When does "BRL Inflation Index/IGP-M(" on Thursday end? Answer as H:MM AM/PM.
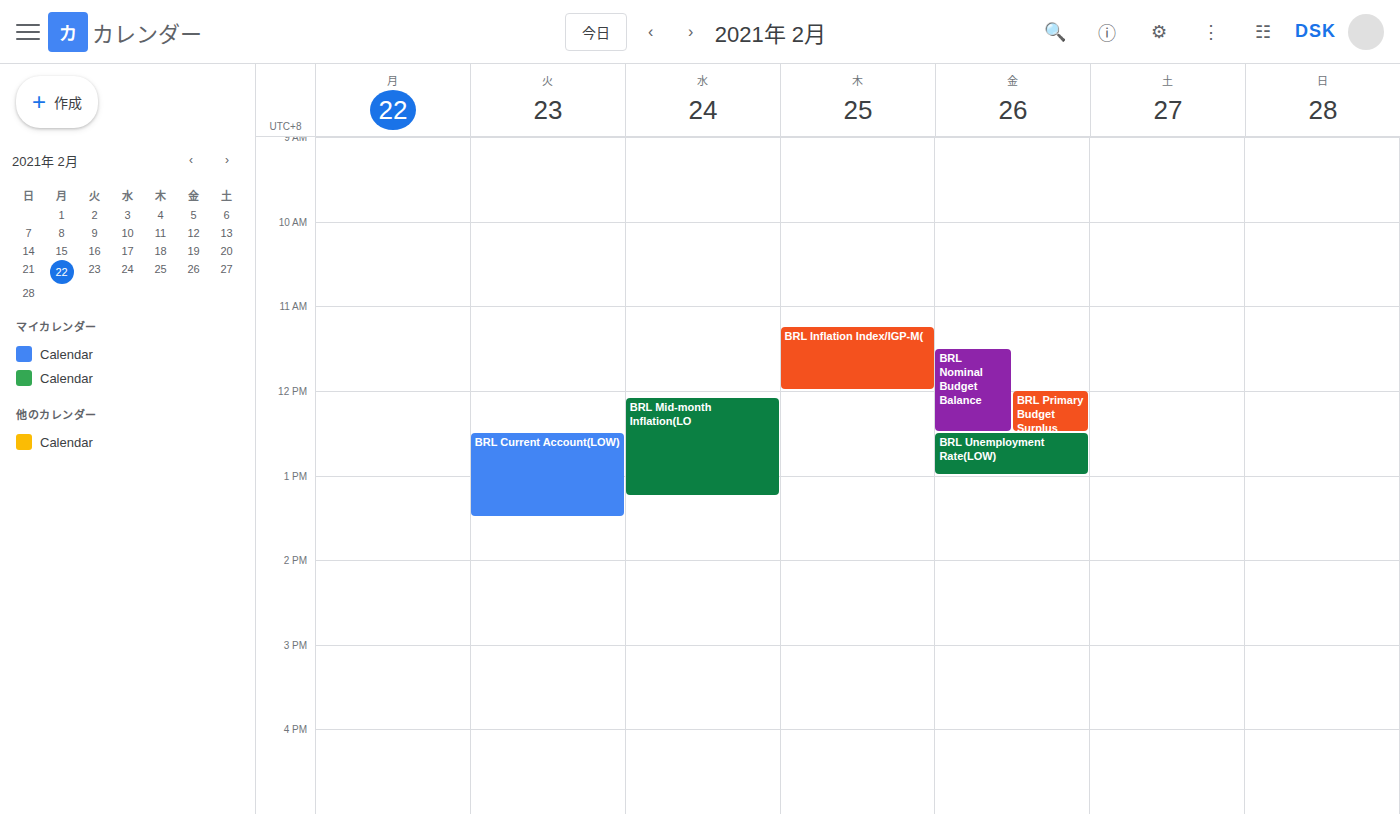
12:00 PM